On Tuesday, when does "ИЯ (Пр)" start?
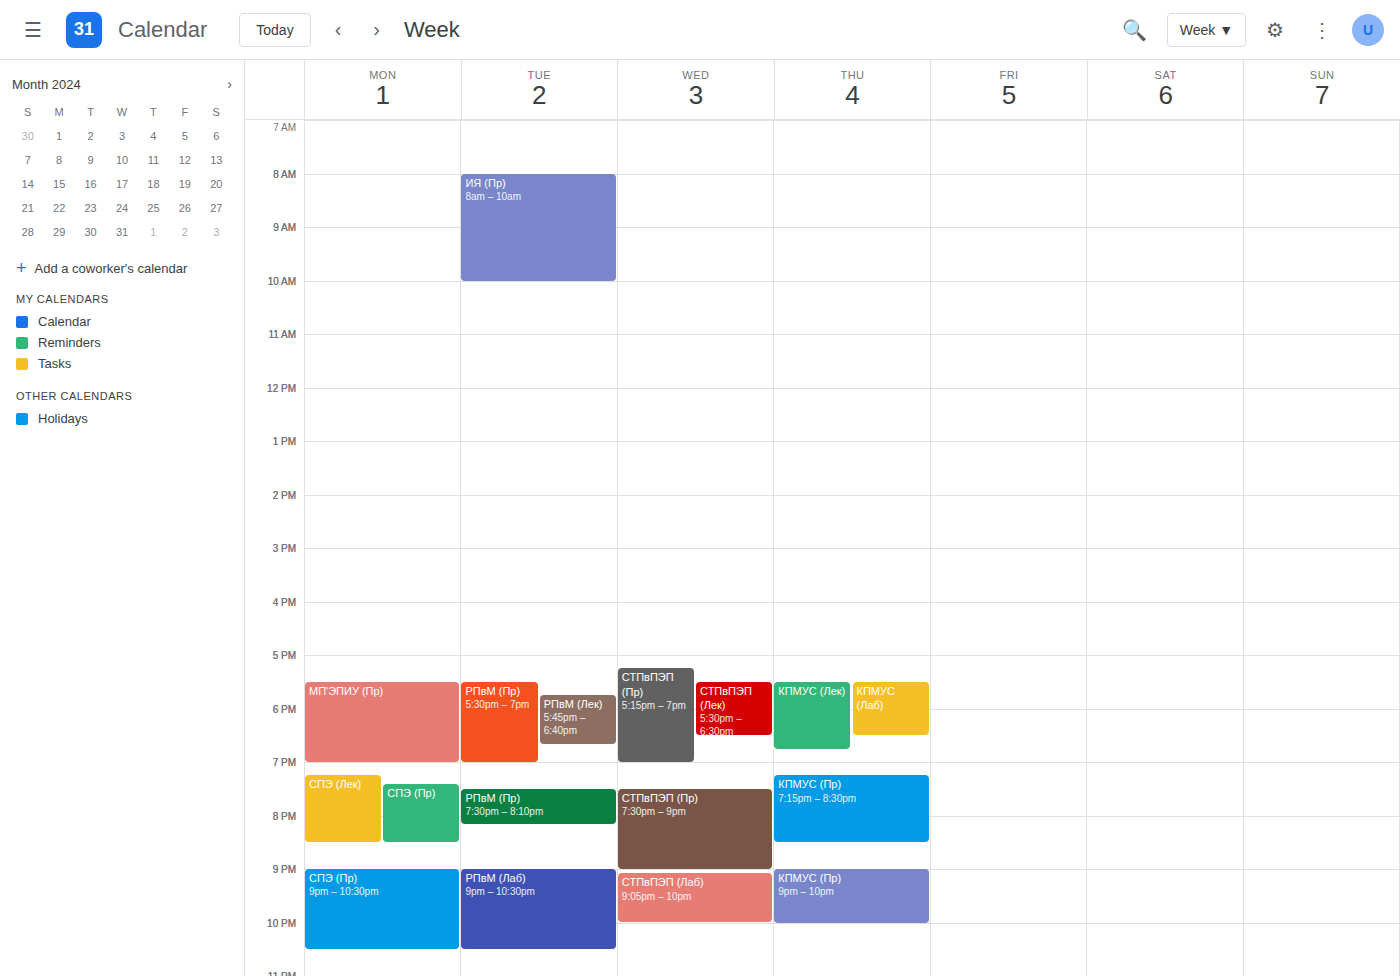
8:00 AM